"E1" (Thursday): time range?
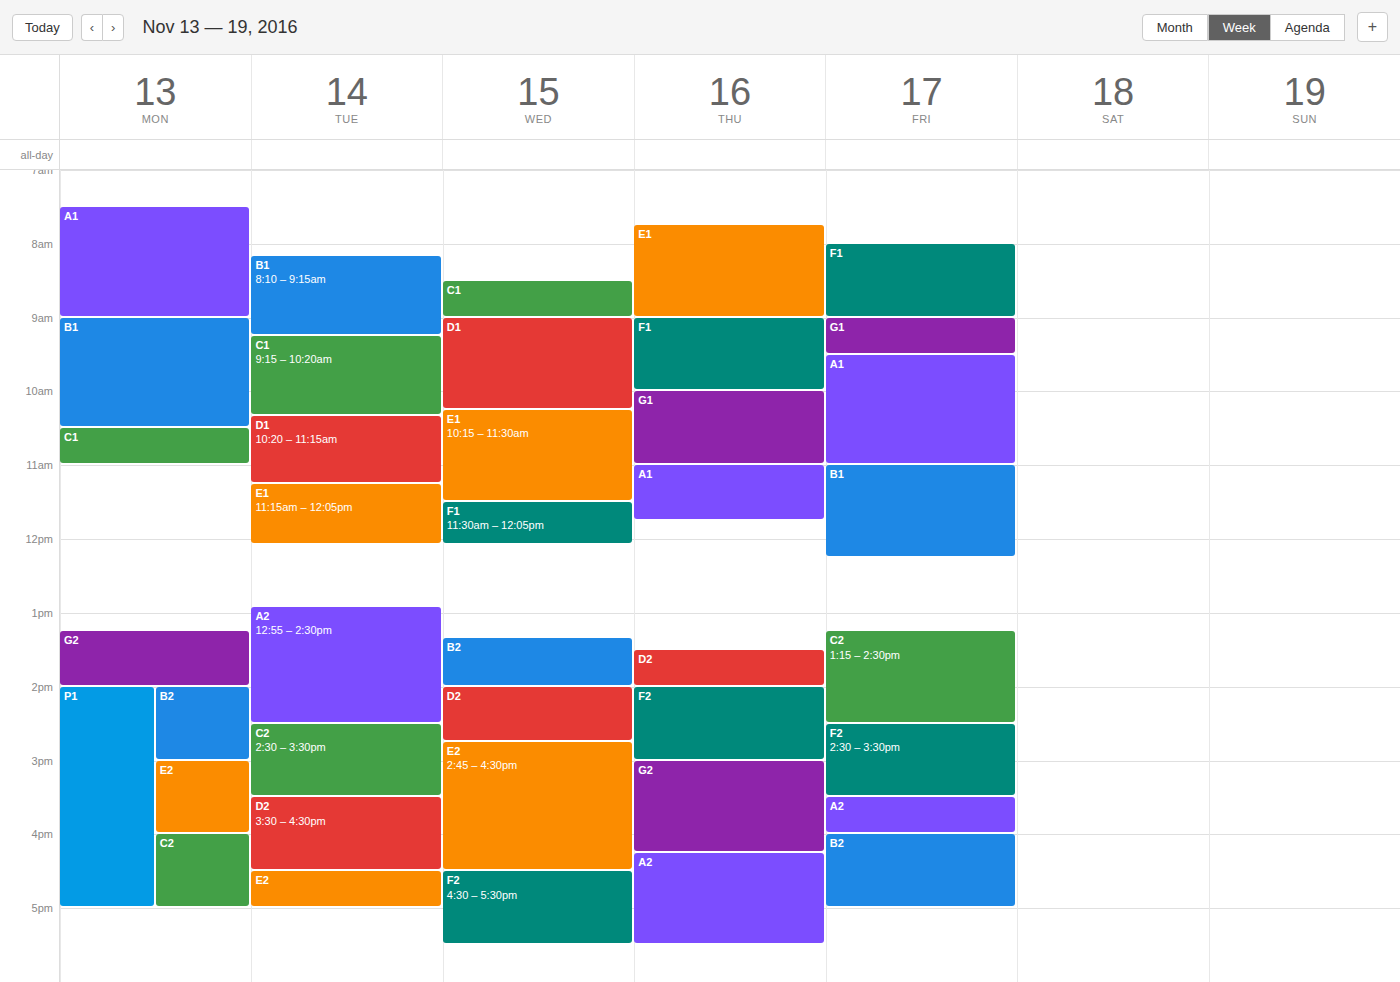
7:45 AM to 9:00 AM